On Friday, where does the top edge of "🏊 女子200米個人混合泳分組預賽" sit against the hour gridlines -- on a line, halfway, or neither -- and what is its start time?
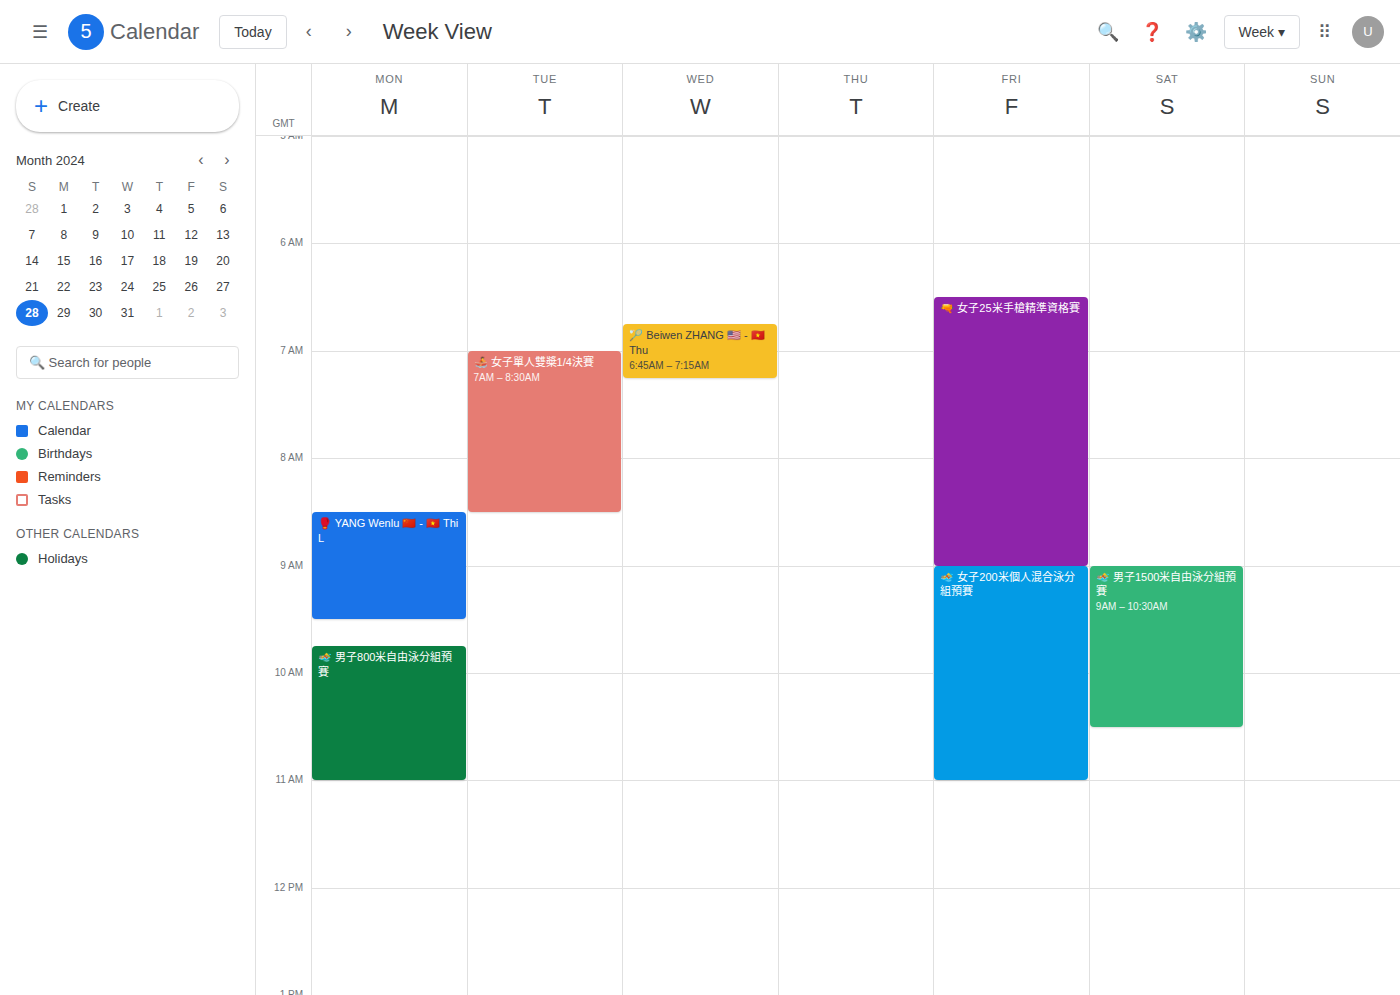
9:00 AM -- exactly on the 9 AM line.